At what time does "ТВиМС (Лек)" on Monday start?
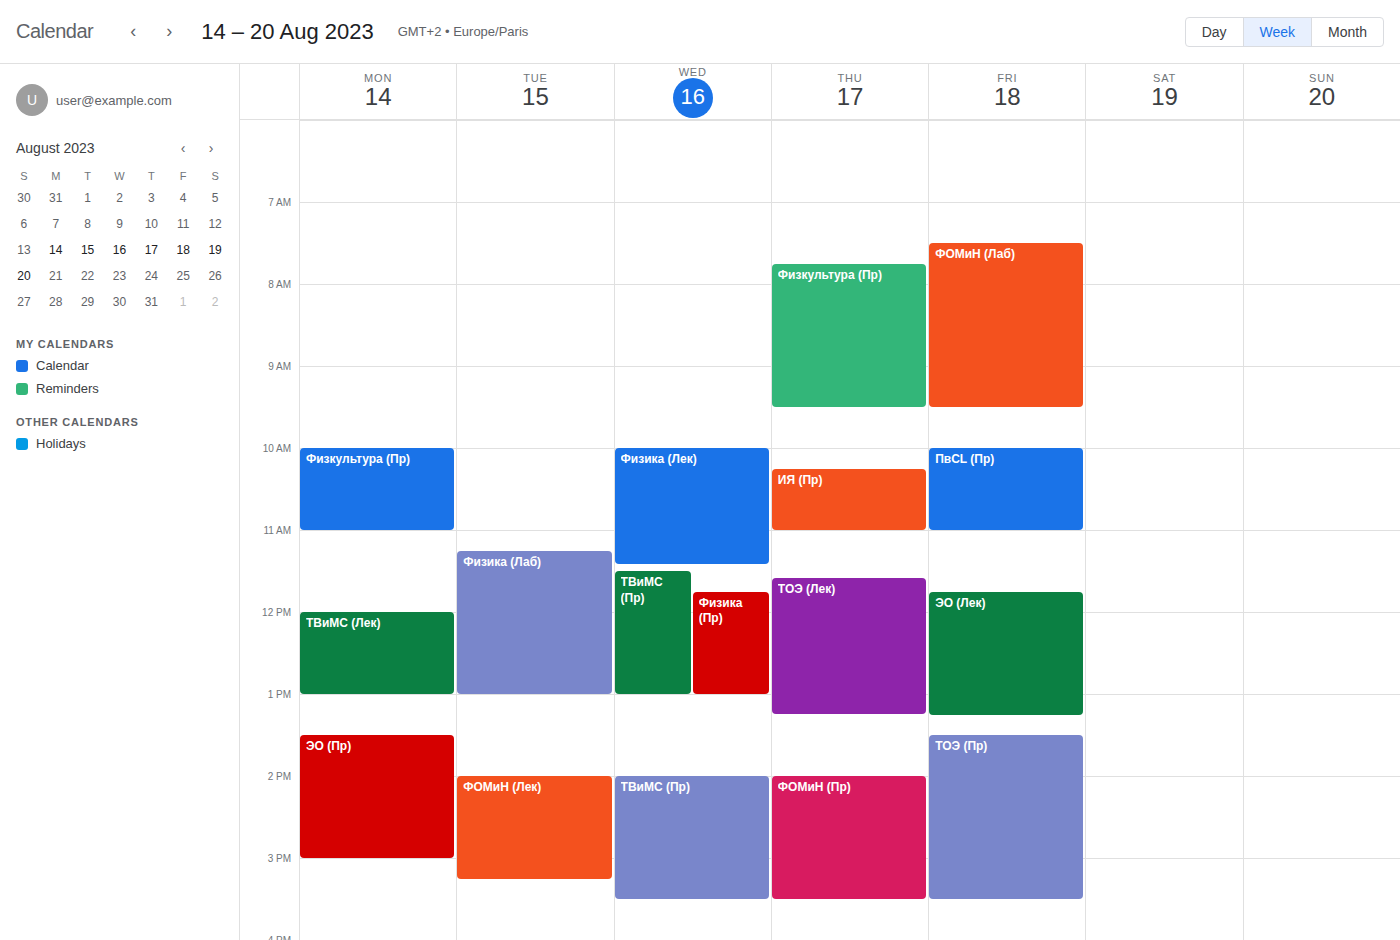
12:00 PM